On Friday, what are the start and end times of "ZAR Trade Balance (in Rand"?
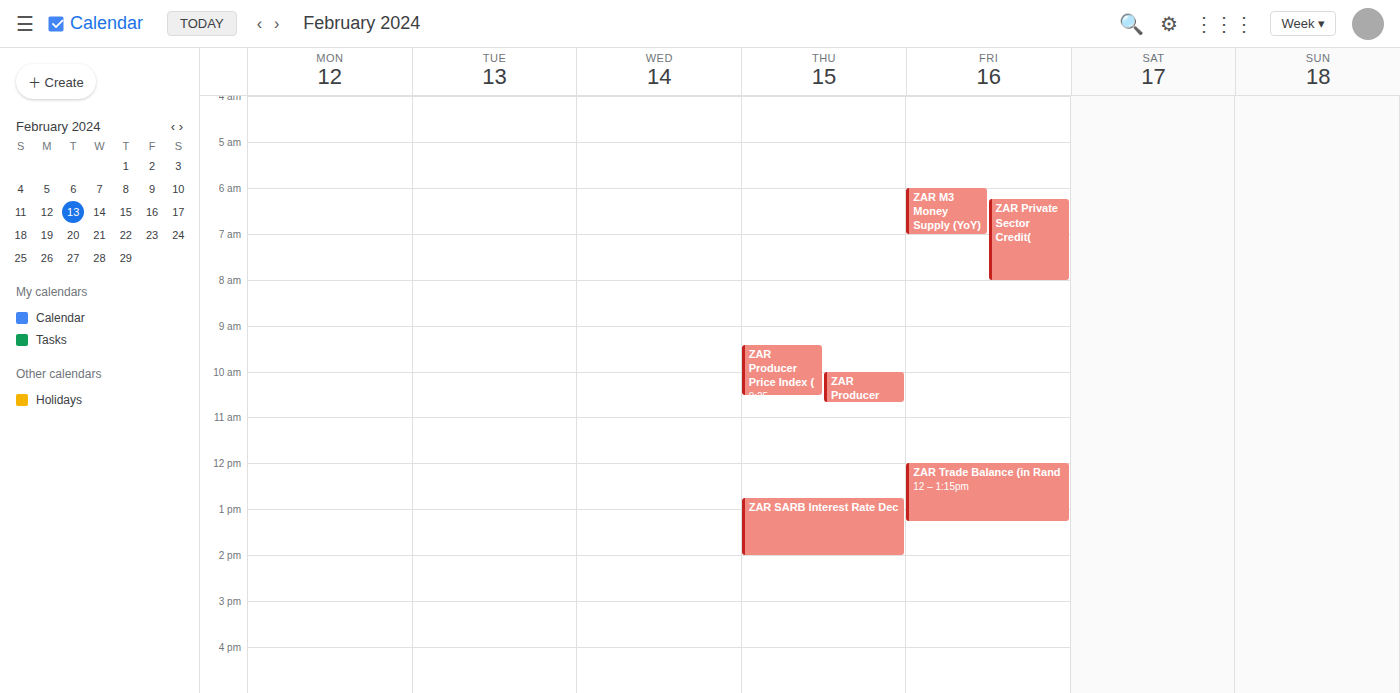
12:00 PM to 1:15 PM